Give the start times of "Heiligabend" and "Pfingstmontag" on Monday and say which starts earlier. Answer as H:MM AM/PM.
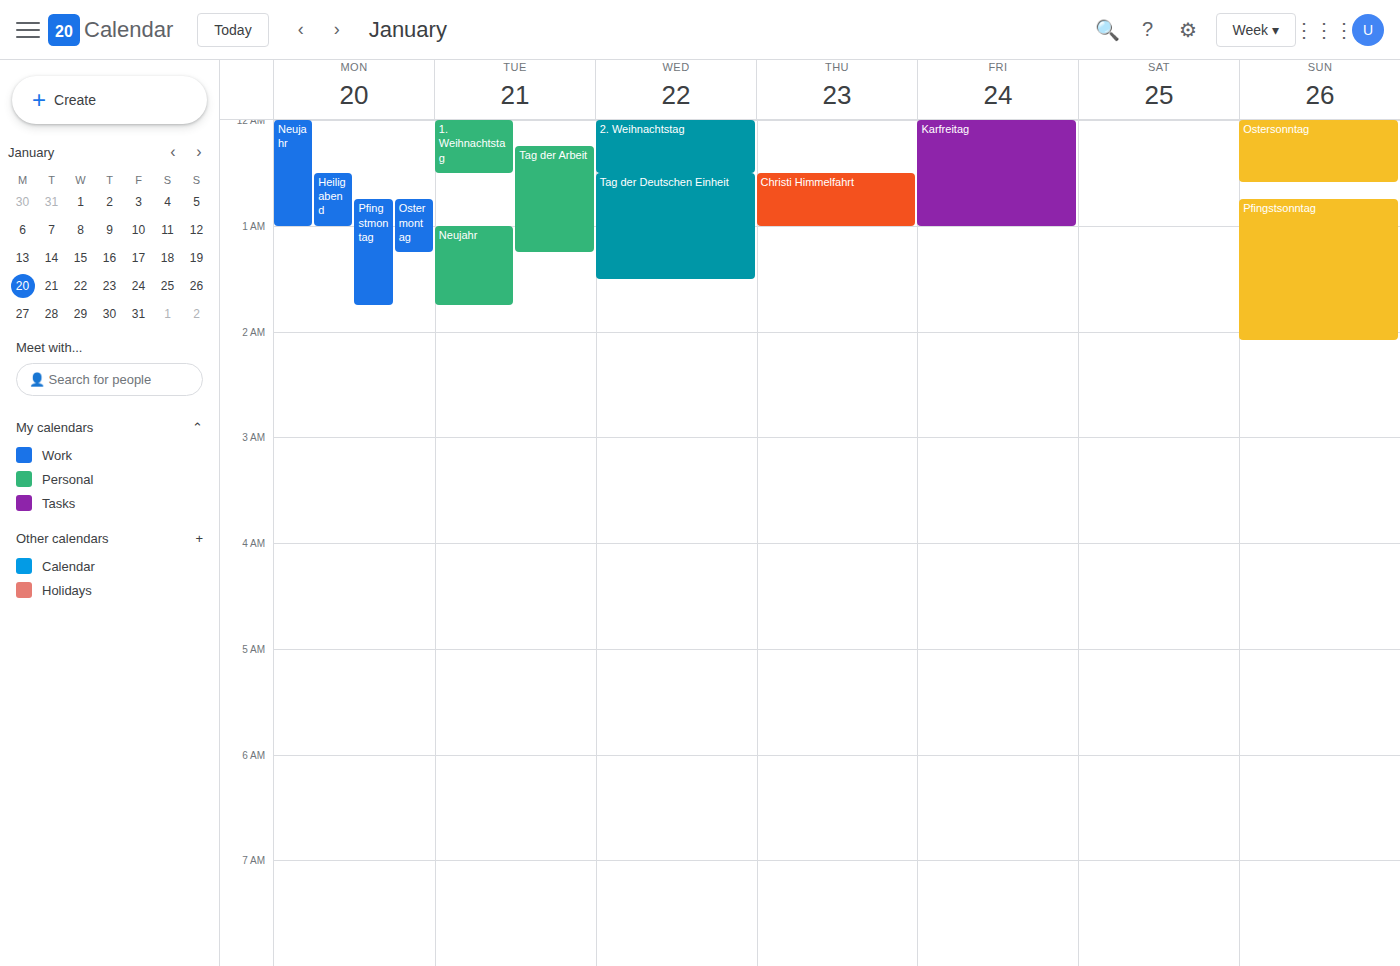
"Heiligabend" 12:30 AM; "Pfingstmontag" 12:45 AM.